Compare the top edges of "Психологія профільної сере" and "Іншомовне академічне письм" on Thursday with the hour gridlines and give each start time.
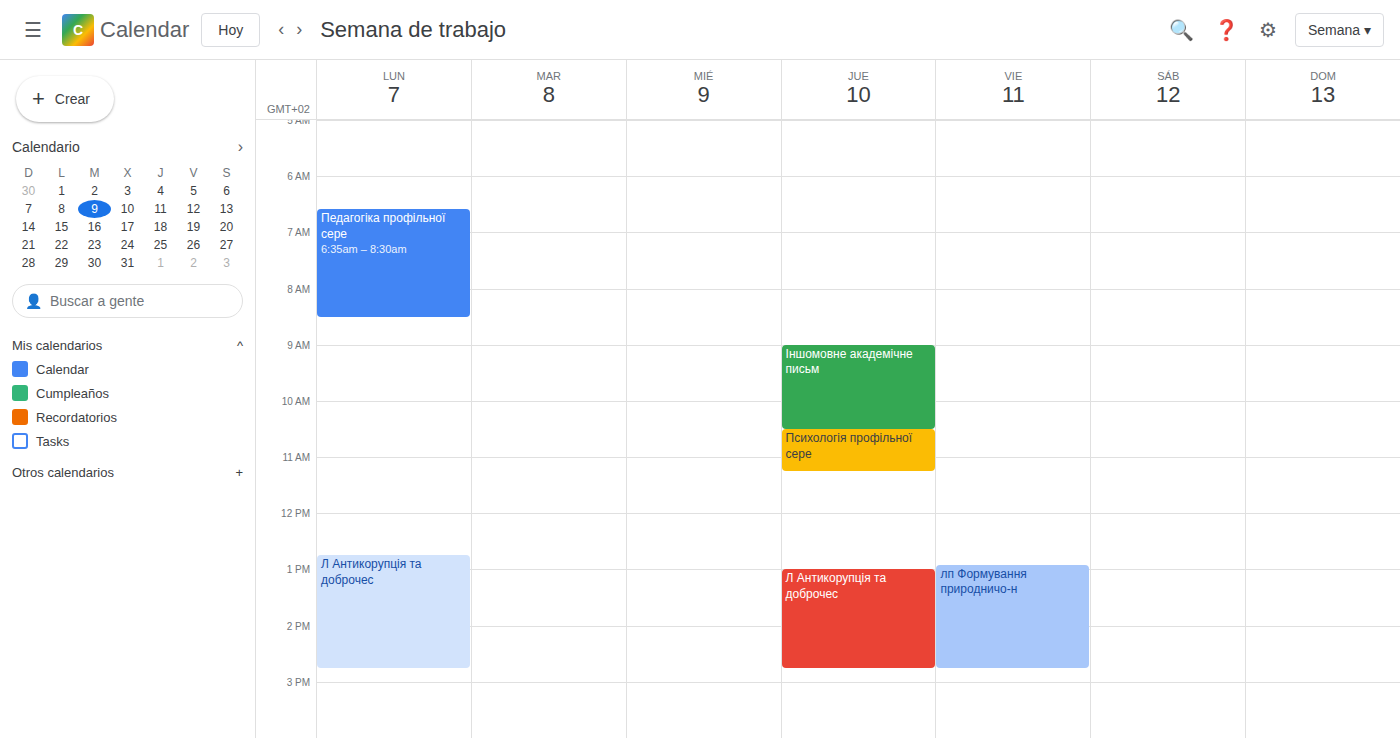
"Психологія профільної сере": 10:30 AM, halfway between the 10 AM and 11 AM lines. "Іншомовне академічне письм": 9:00 AM, exactly on the 9 AM line.